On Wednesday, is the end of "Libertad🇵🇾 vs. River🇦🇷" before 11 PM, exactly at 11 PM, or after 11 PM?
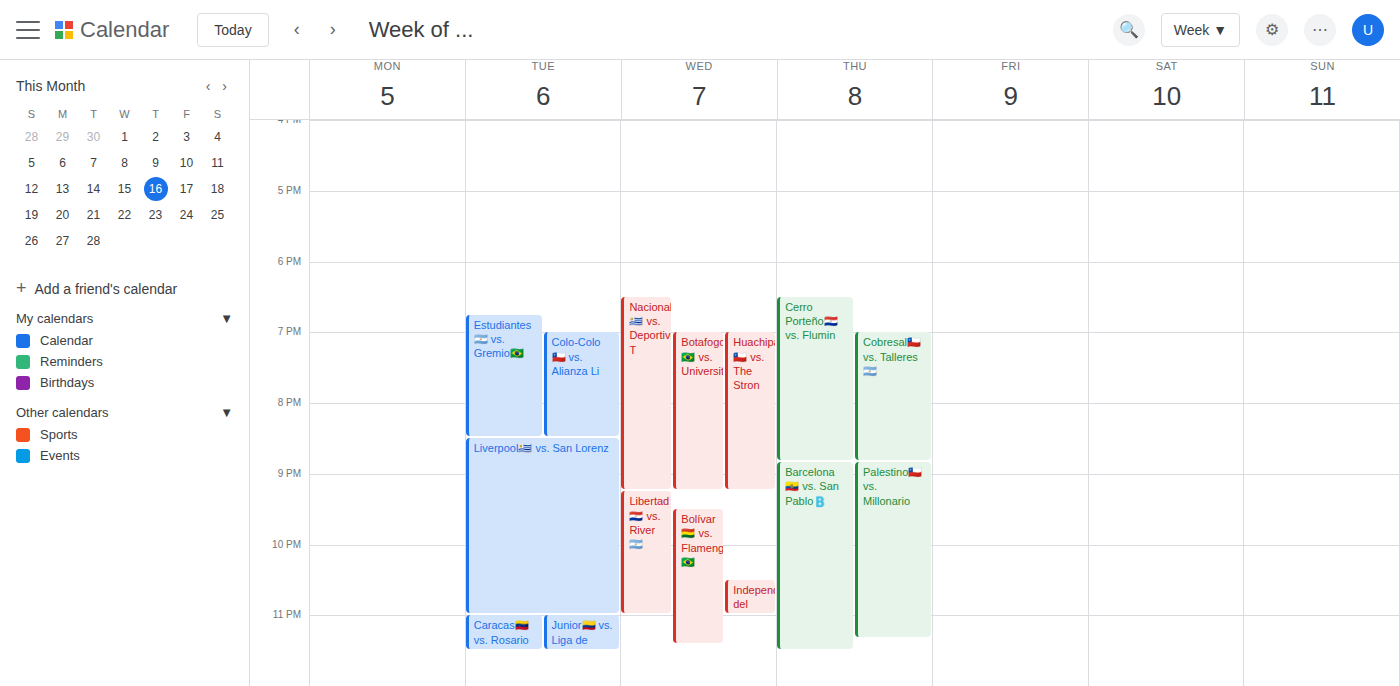
11:00 PM -- exactly at 11 PM, on the 11 PM line.